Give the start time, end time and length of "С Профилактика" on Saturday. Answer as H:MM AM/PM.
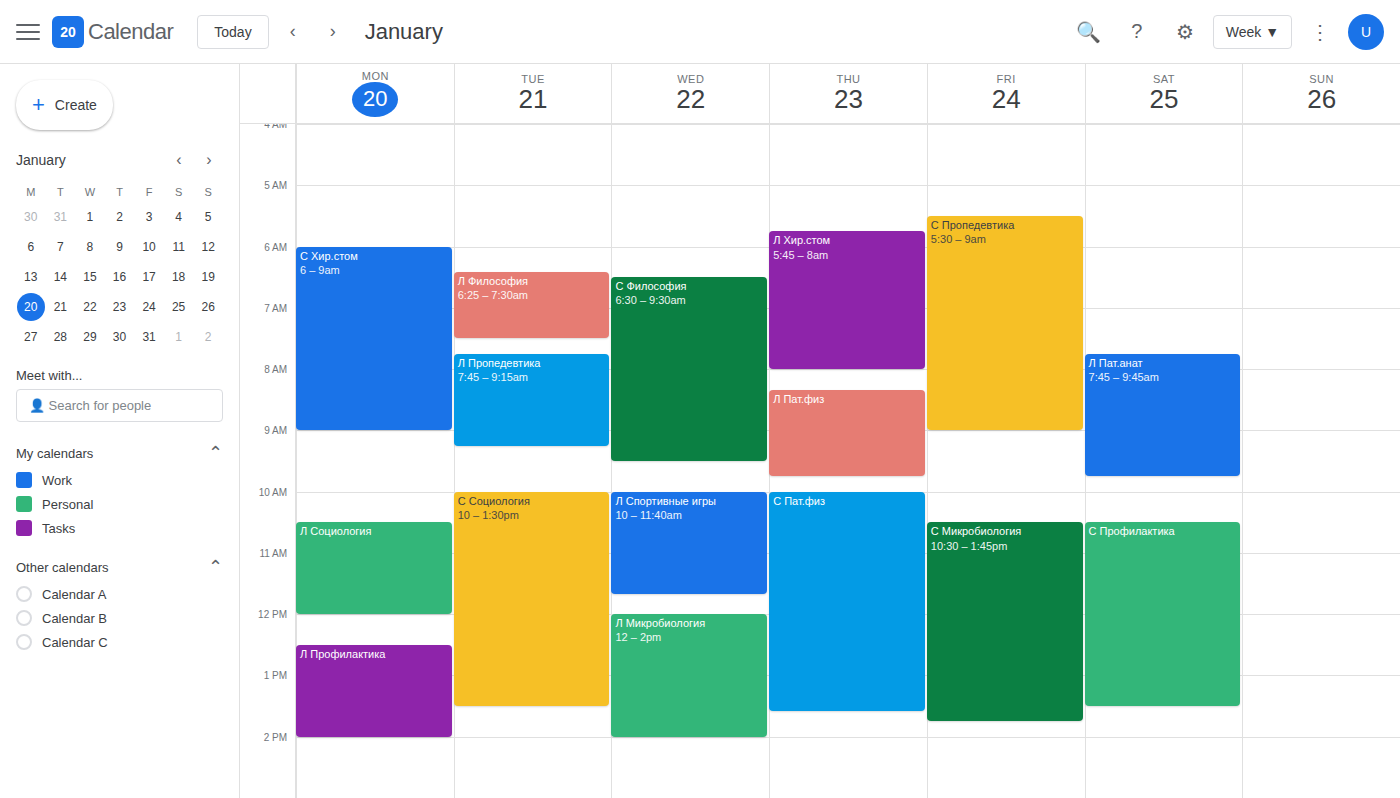
10:30 AM to 1:30 PM, 3 hours